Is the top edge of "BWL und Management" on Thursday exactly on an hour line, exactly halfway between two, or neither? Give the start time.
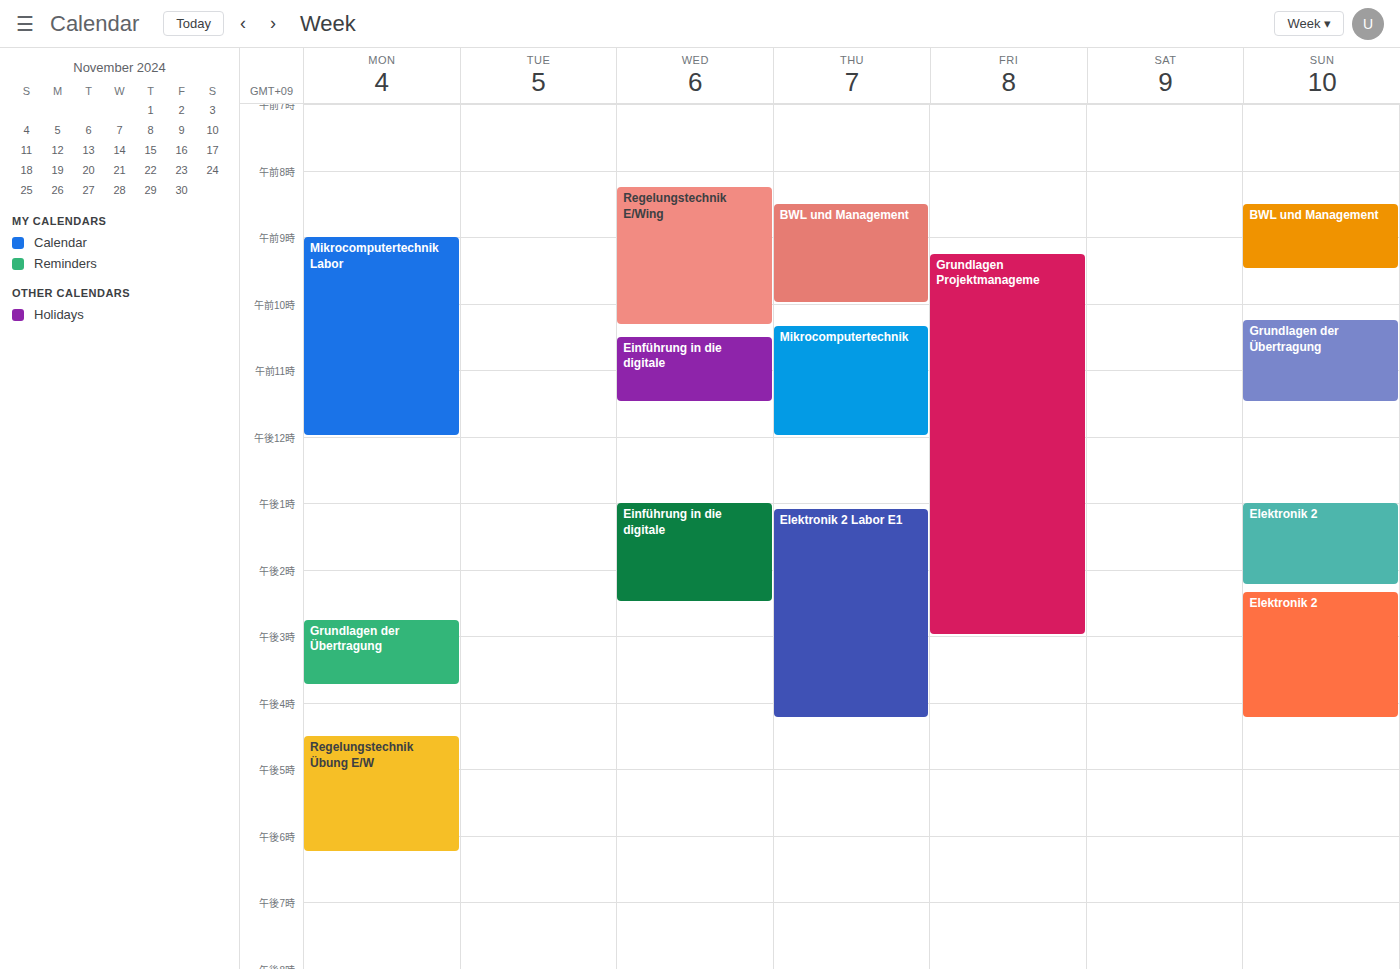
8:30 AM -- halfway between the 8 AM and 9 AM lines.